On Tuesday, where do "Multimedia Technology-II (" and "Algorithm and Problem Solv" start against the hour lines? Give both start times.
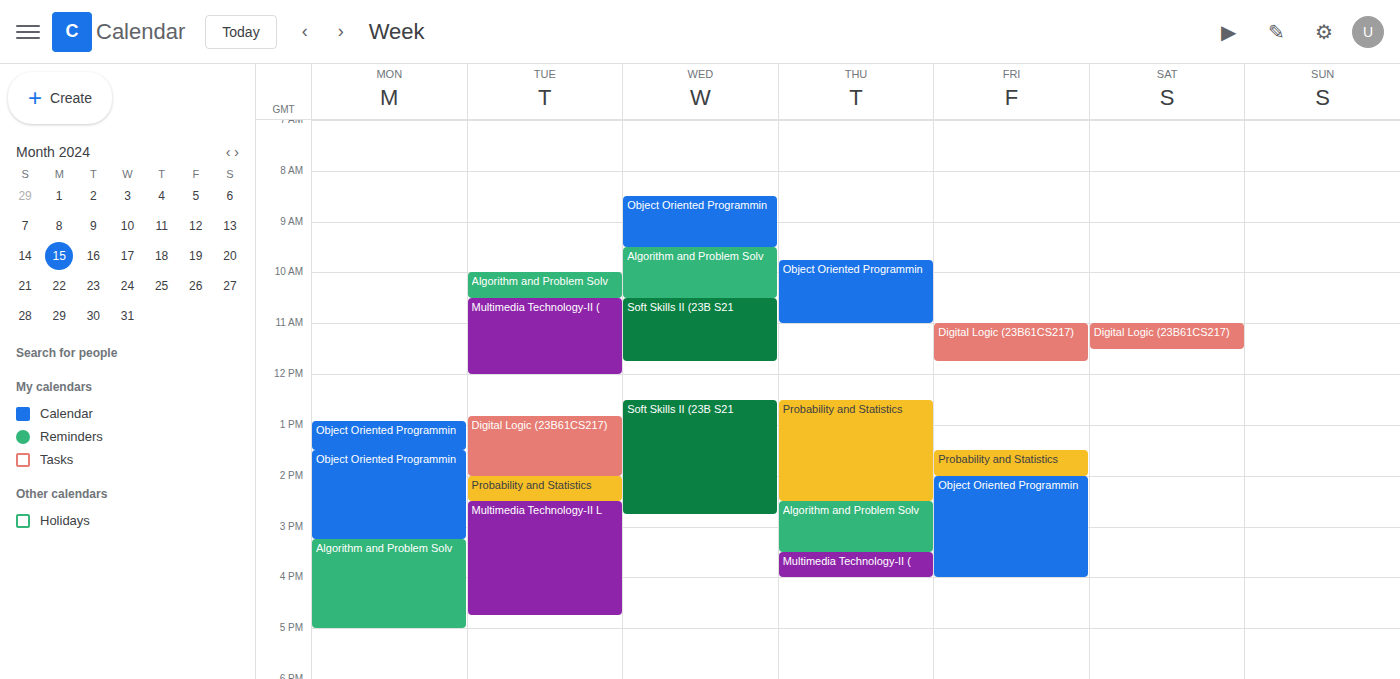
"Multimedia Technology-II (": 10:30 AM, halfway between the 10 AM and 11 AM lines. "Algorithm and Problem Solv": 10:00 AM, exactly on the 10 AM line.